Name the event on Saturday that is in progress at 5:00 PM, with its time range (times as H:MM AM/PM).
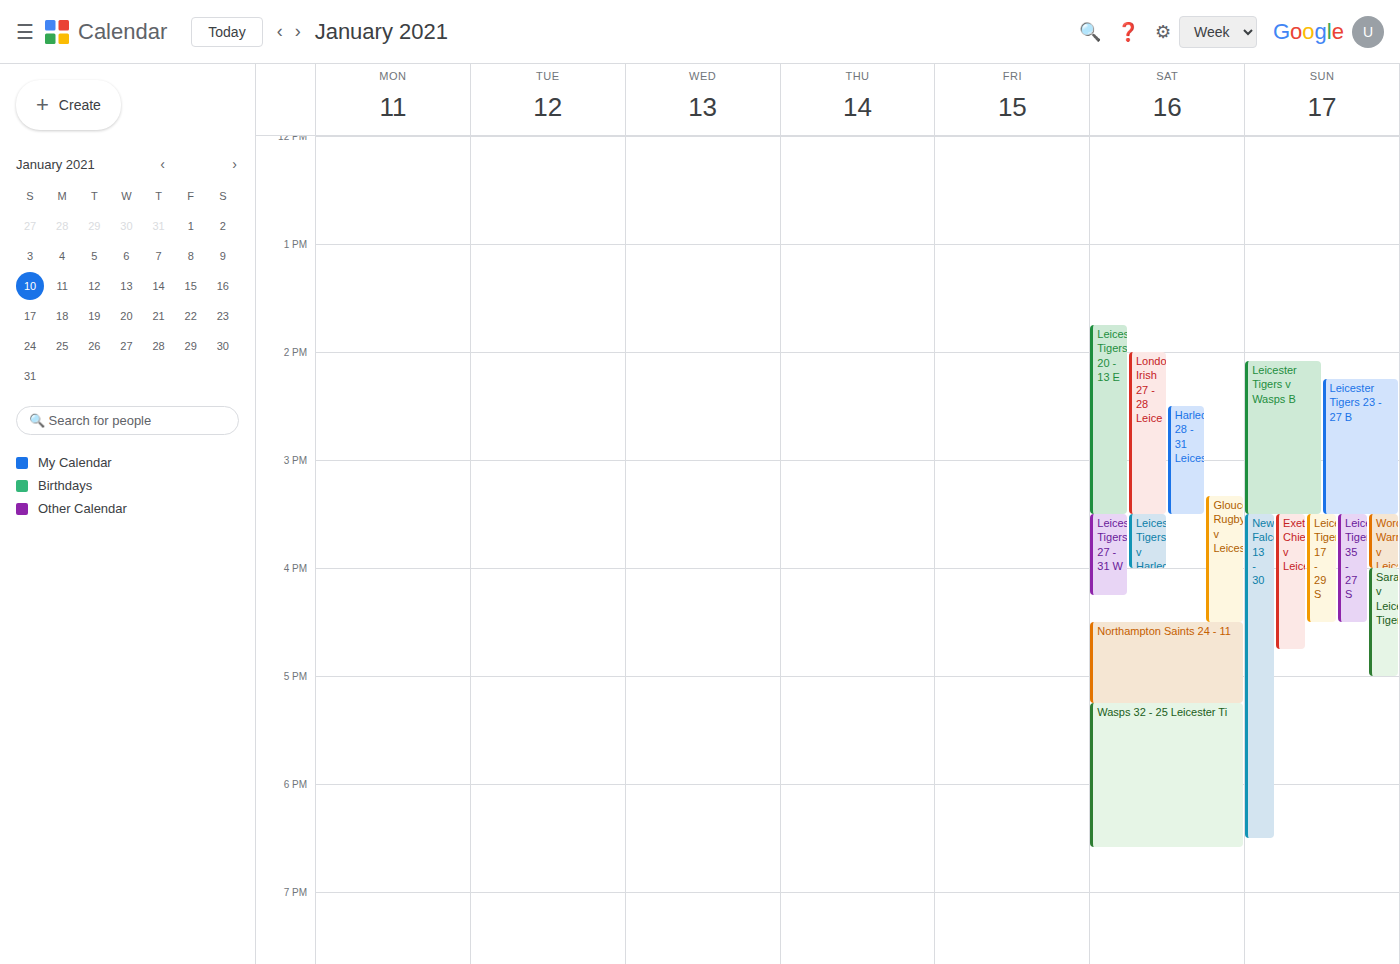
"Northampton Saints 24 - 11", 4:30 PM to 5:15 PM